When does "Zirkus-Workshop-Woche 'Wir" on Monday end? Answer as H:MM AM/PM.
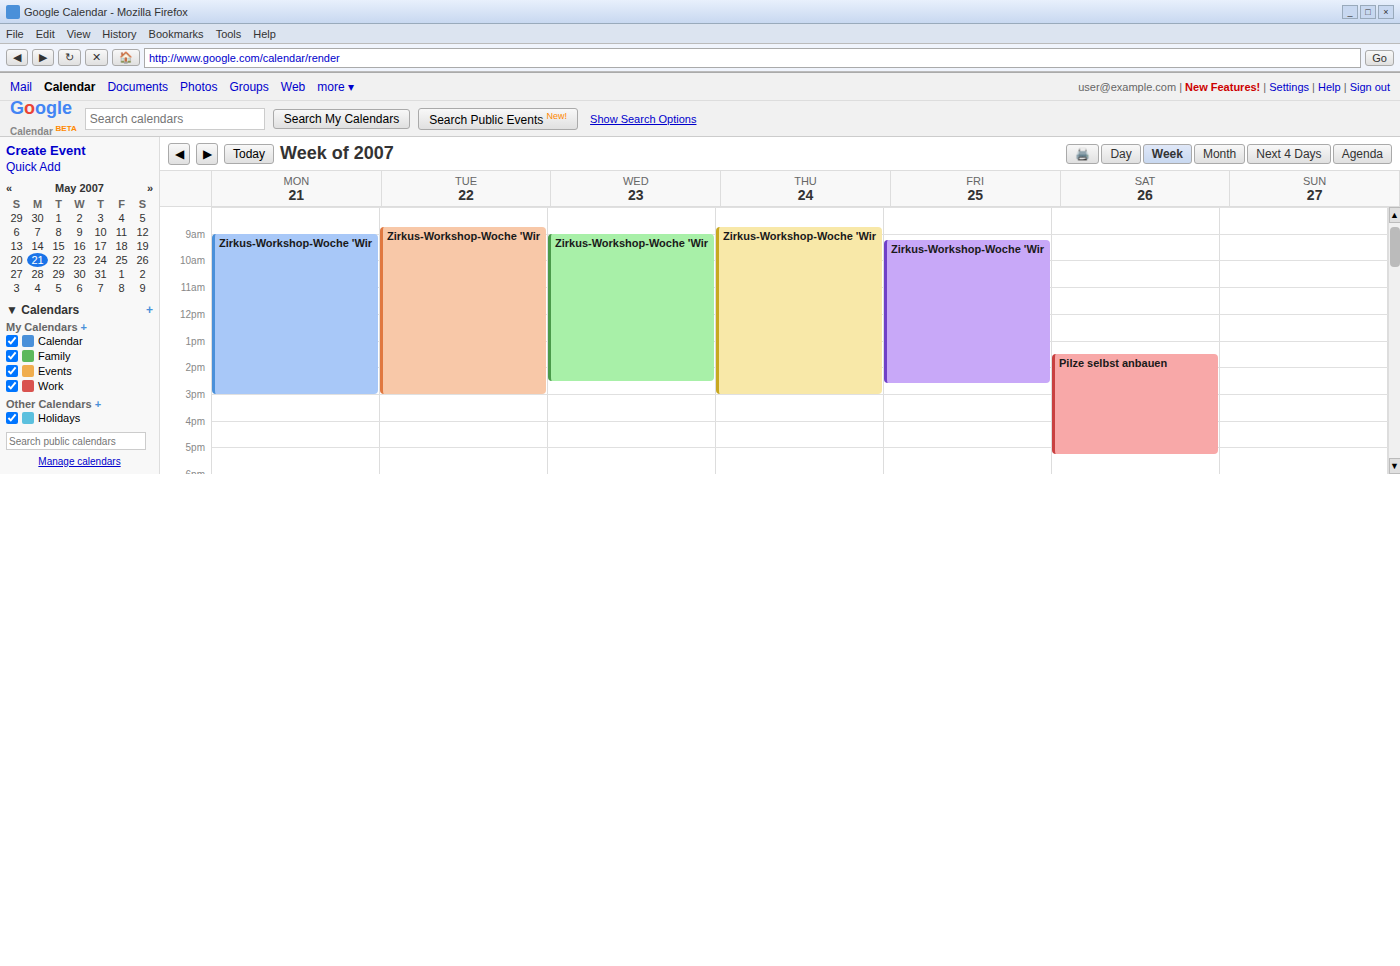
3:00 PM